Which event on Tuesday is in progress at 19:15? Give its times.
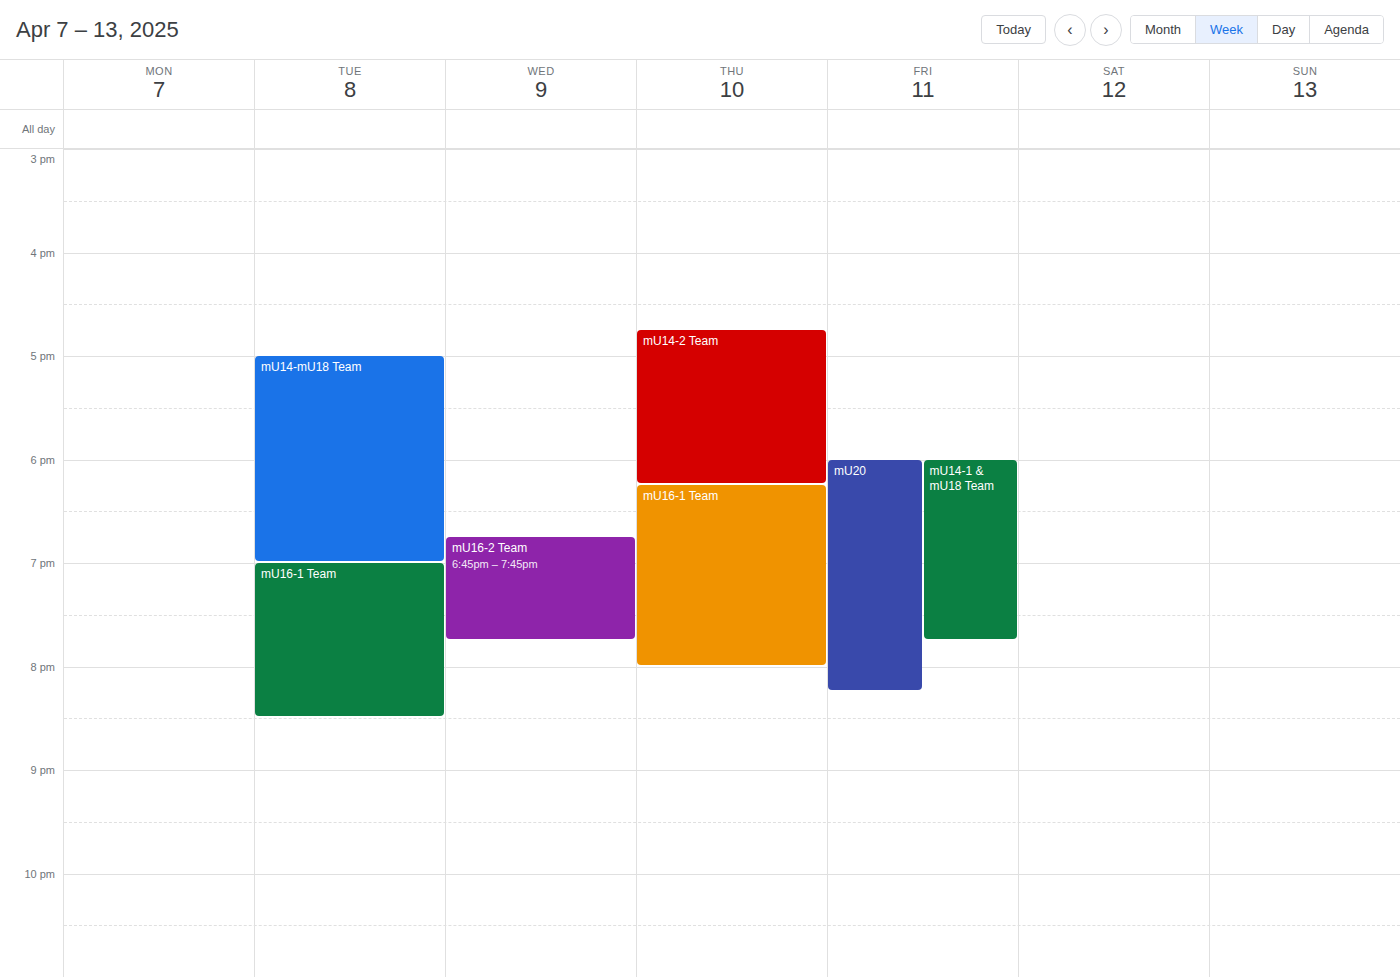
"mU16-1 Team", 19:00 to 20:30